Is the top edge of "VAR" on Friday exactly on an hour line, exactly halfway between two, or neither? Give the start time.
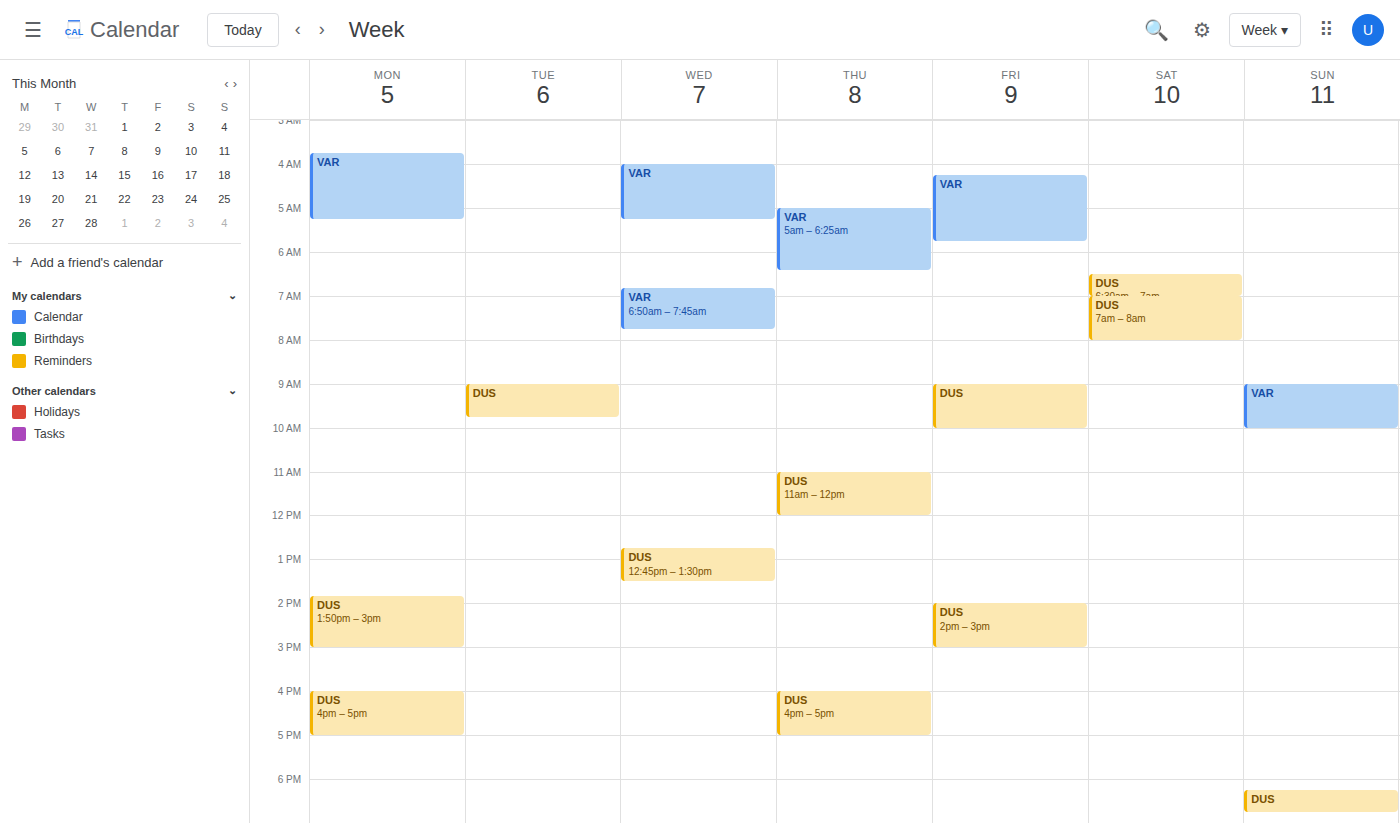
4:15 AM -- neither: a quarter of the way from the 4 AM line to the 5 AM line.